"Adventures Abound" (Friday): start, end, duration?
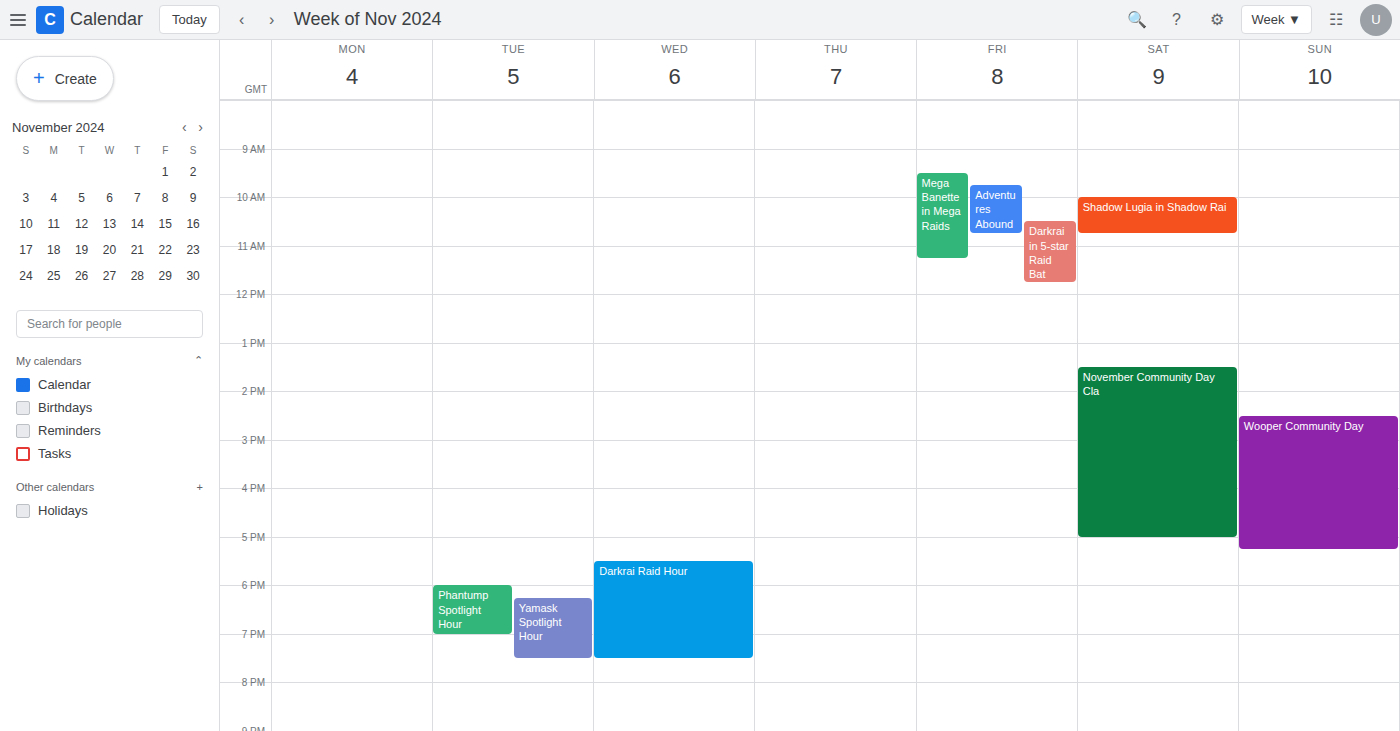
9:45 AM to 10:45 AM, 1 hour